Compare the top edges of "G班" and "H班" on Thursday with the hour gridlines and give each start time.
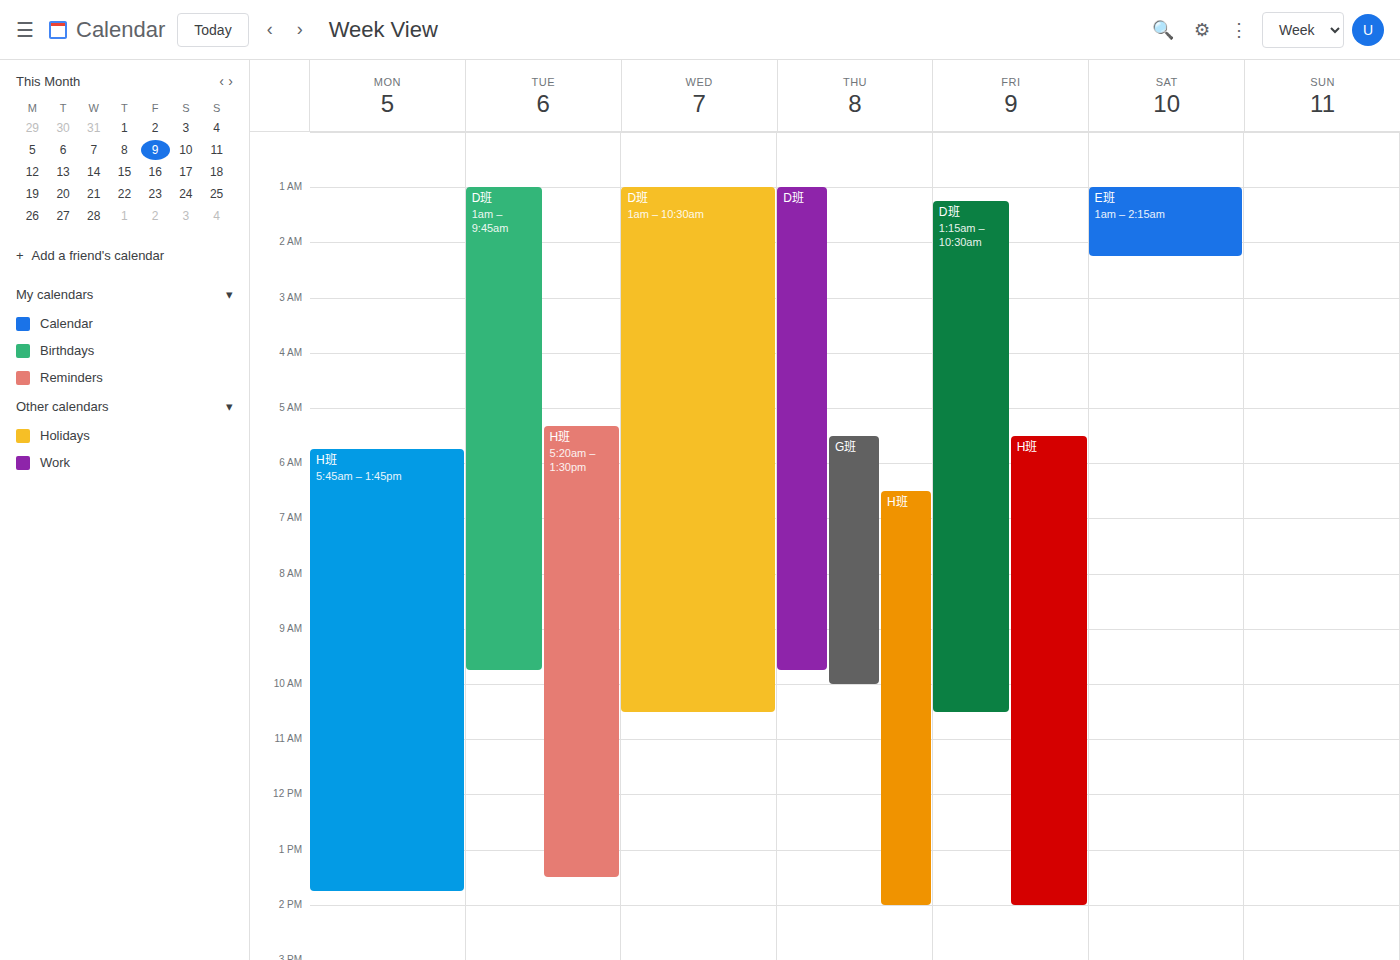
"G班": 5:30 AM, halfway between the 5 AM and 6 AM lines. "H班": 6:30 AM, halfway between the 6 AM and 7 AM lines.